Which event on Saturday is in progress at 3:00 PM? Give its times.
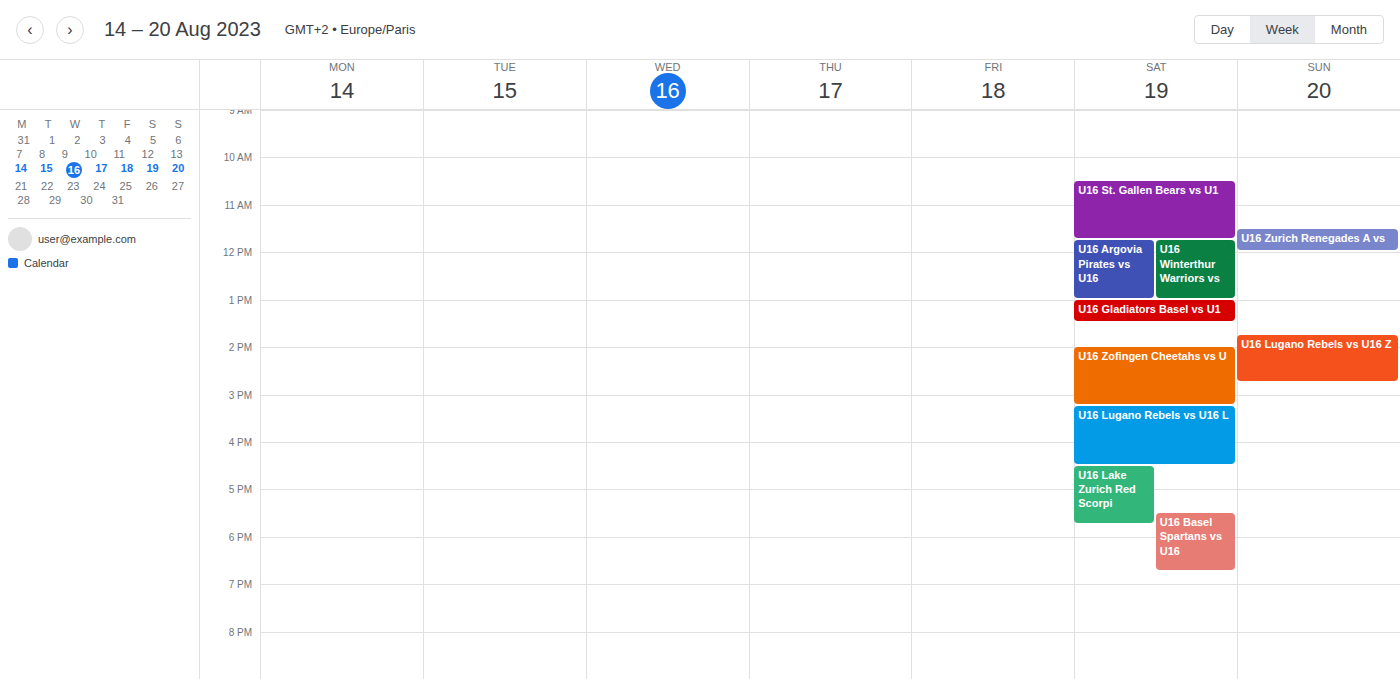
"U16 Zofingen Cheetahs vs U", 2:00 PM to 3:15 PM